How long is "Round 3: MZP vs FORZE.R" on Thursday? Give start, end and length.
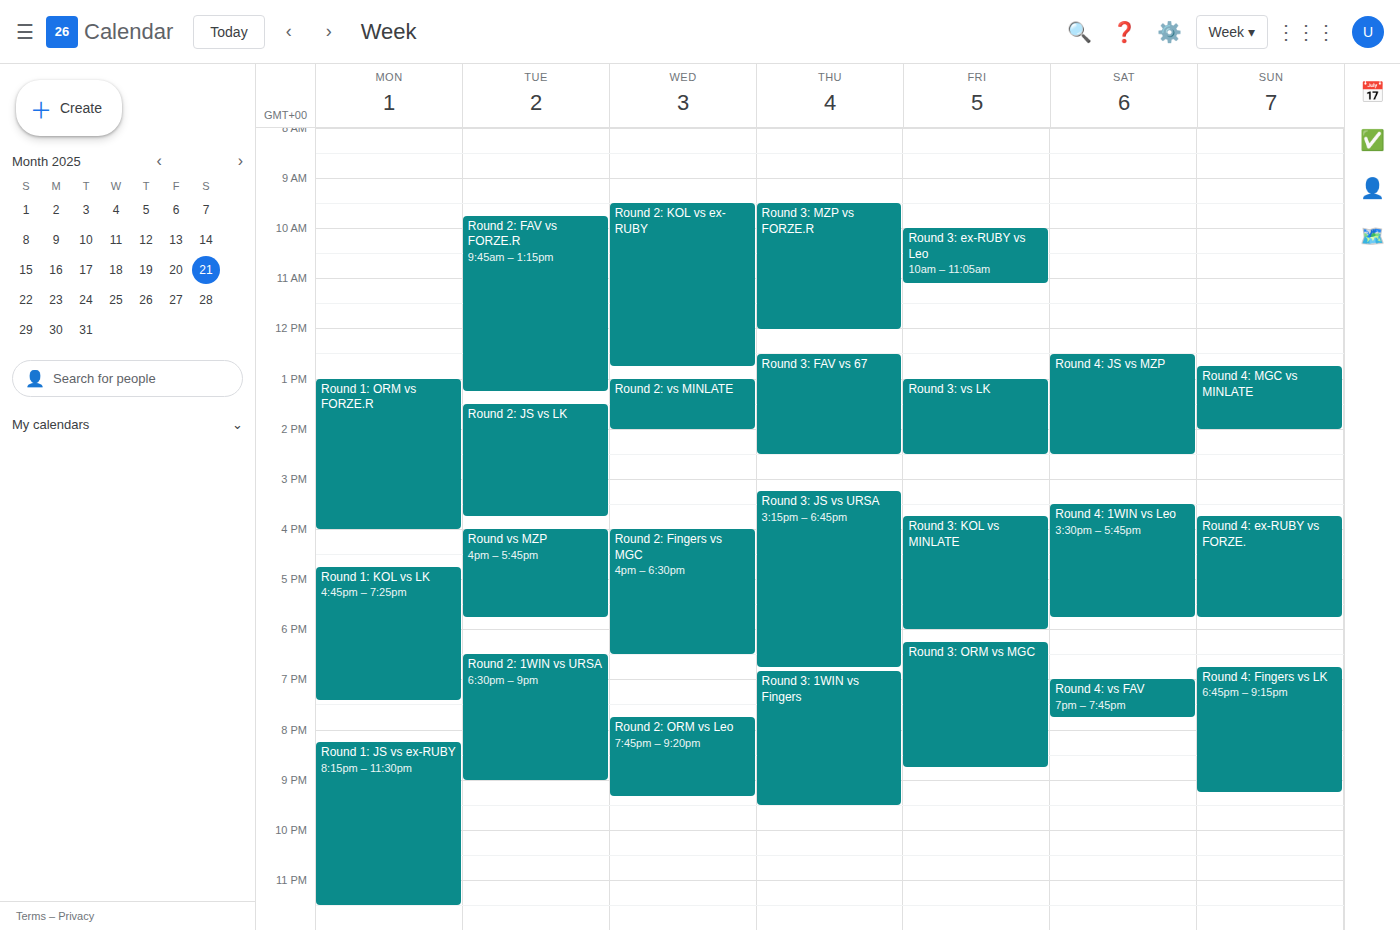
9:30 AM to 12:00 PM, 2 hours 30 minutes